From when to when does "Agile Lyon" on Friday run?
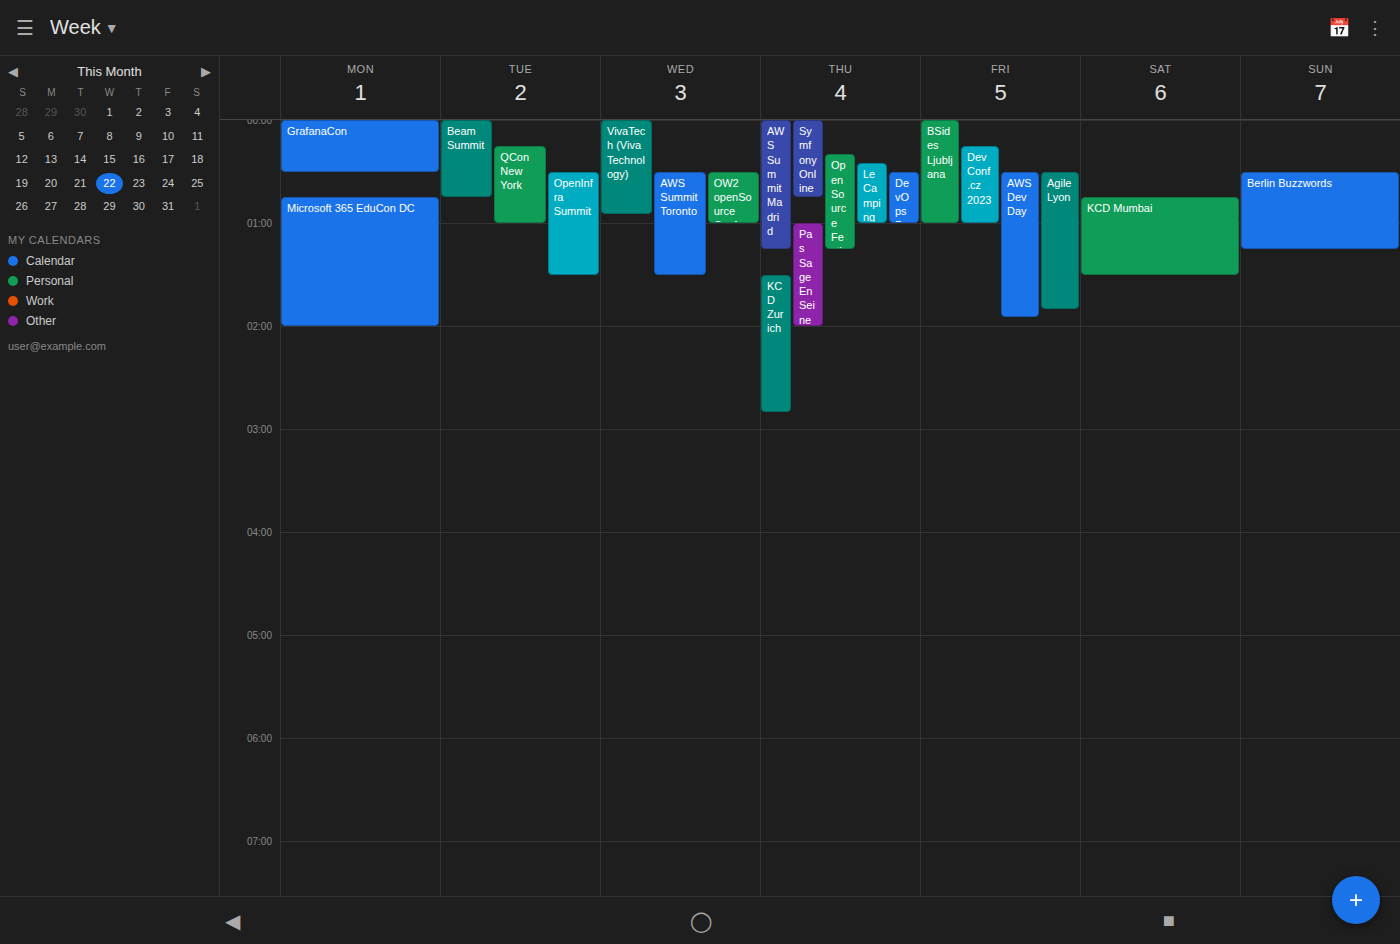
12:30 AM to 1:50 AM